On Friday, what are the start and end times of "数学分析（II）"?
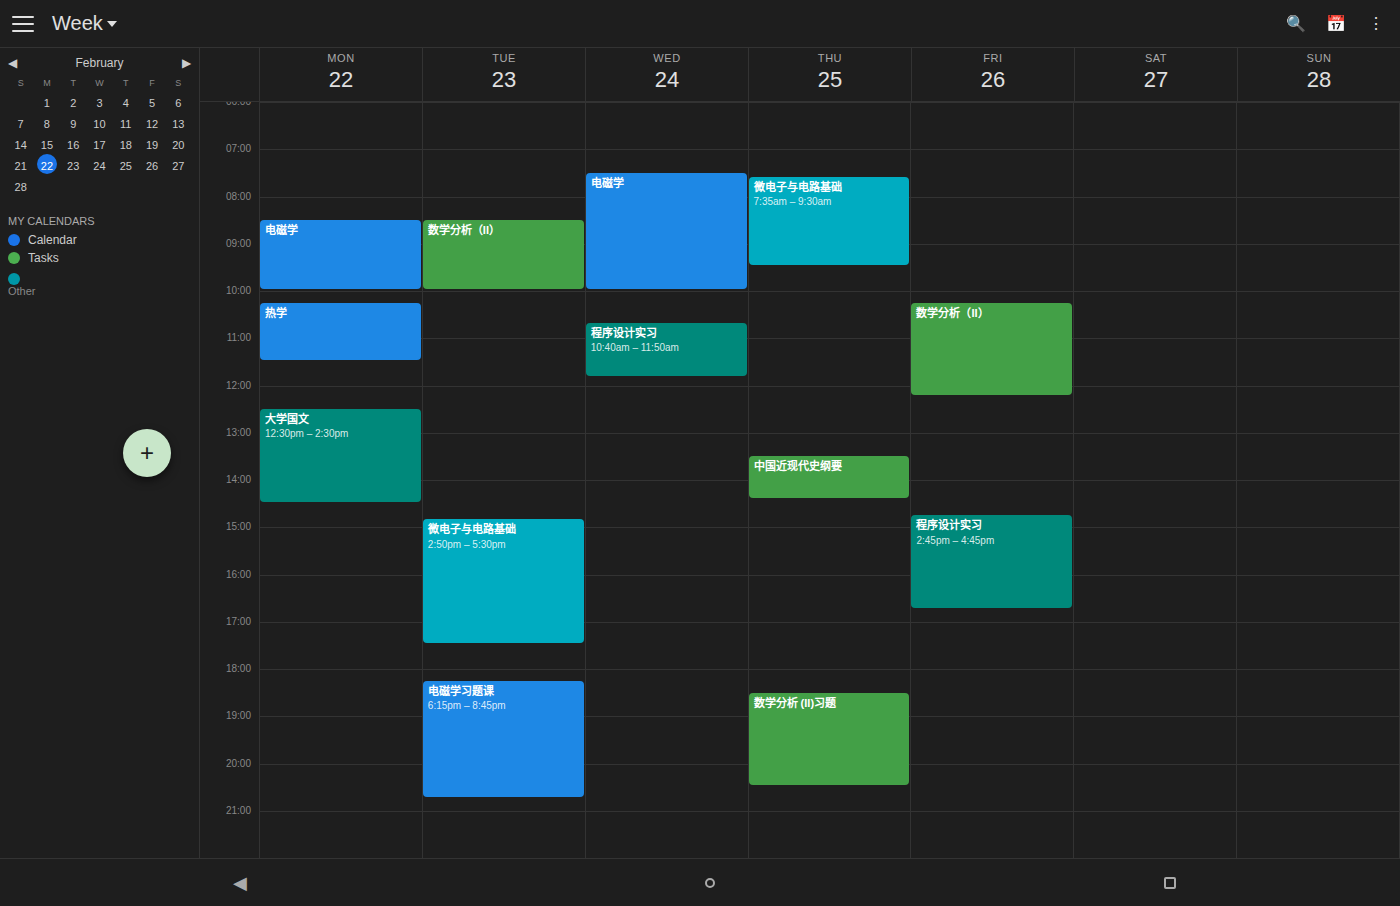
10:15 AM to 12:15 PM